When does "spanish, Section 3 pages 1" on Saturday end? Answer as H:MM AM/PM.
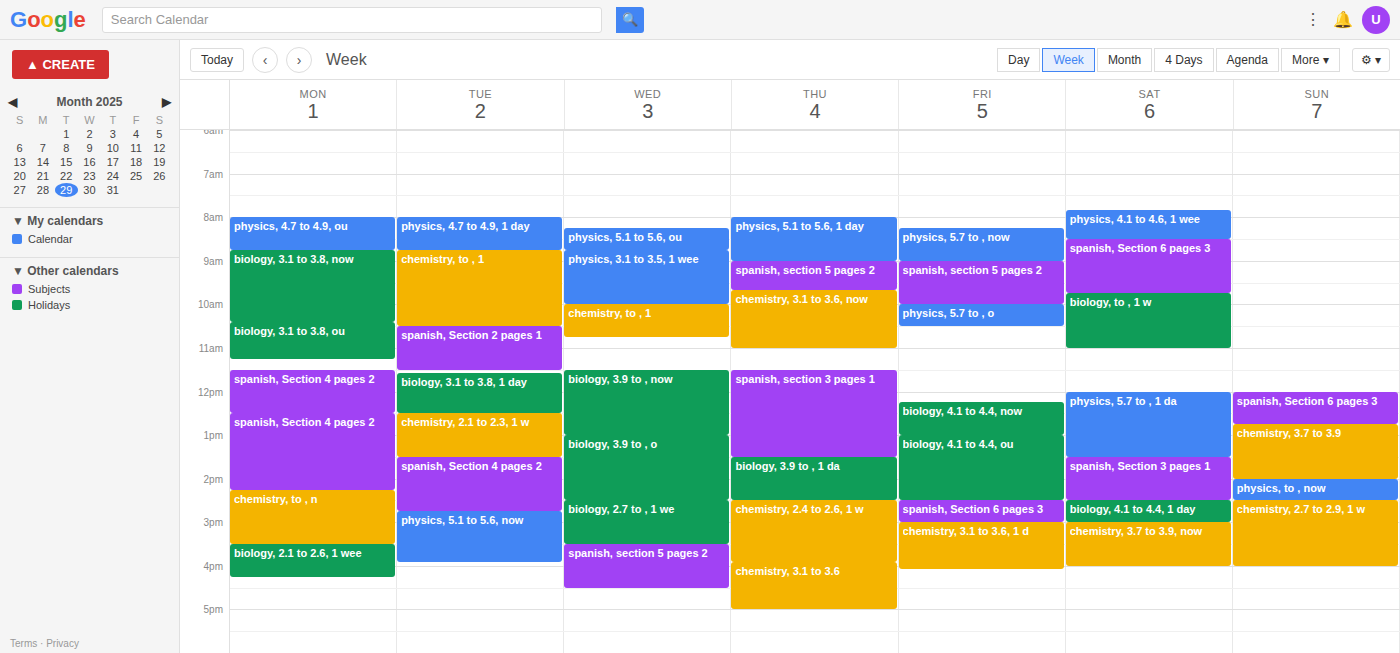
2:30 PM